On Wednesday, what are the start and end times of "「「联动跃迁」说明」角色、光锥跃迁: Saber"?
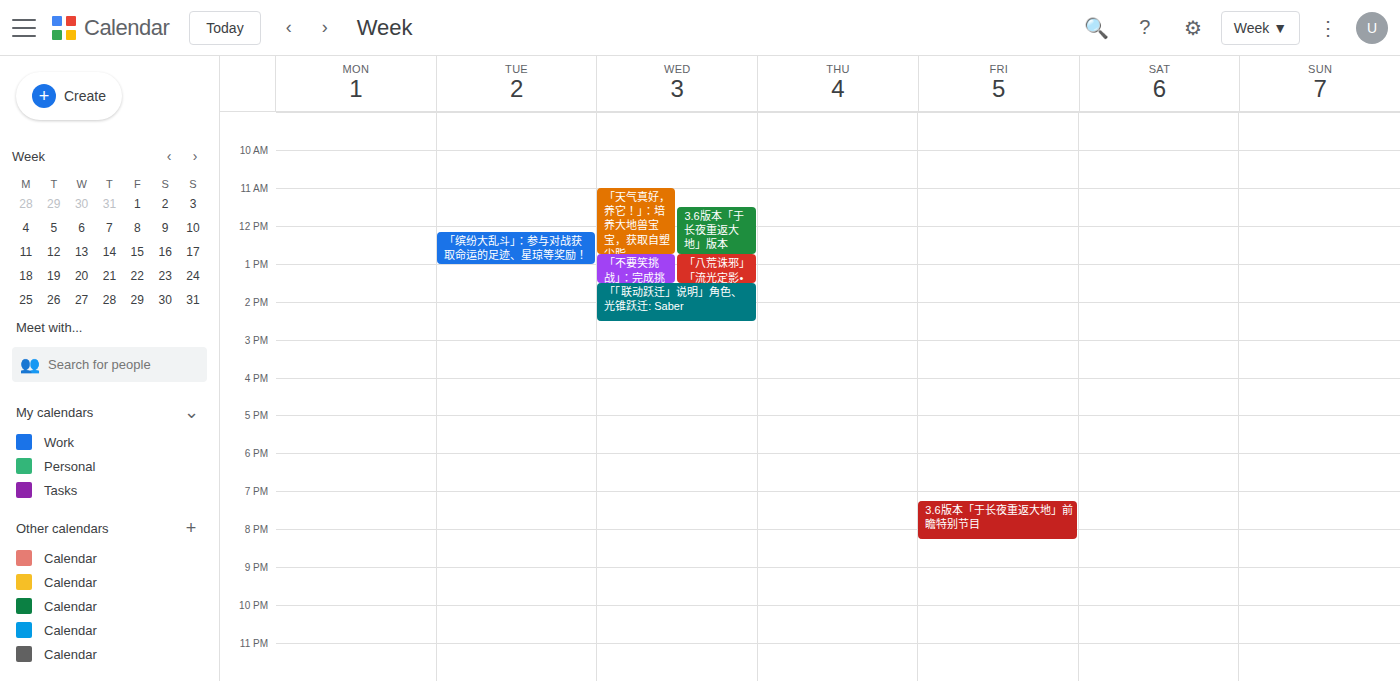
1:30 PM to 2:30 PM